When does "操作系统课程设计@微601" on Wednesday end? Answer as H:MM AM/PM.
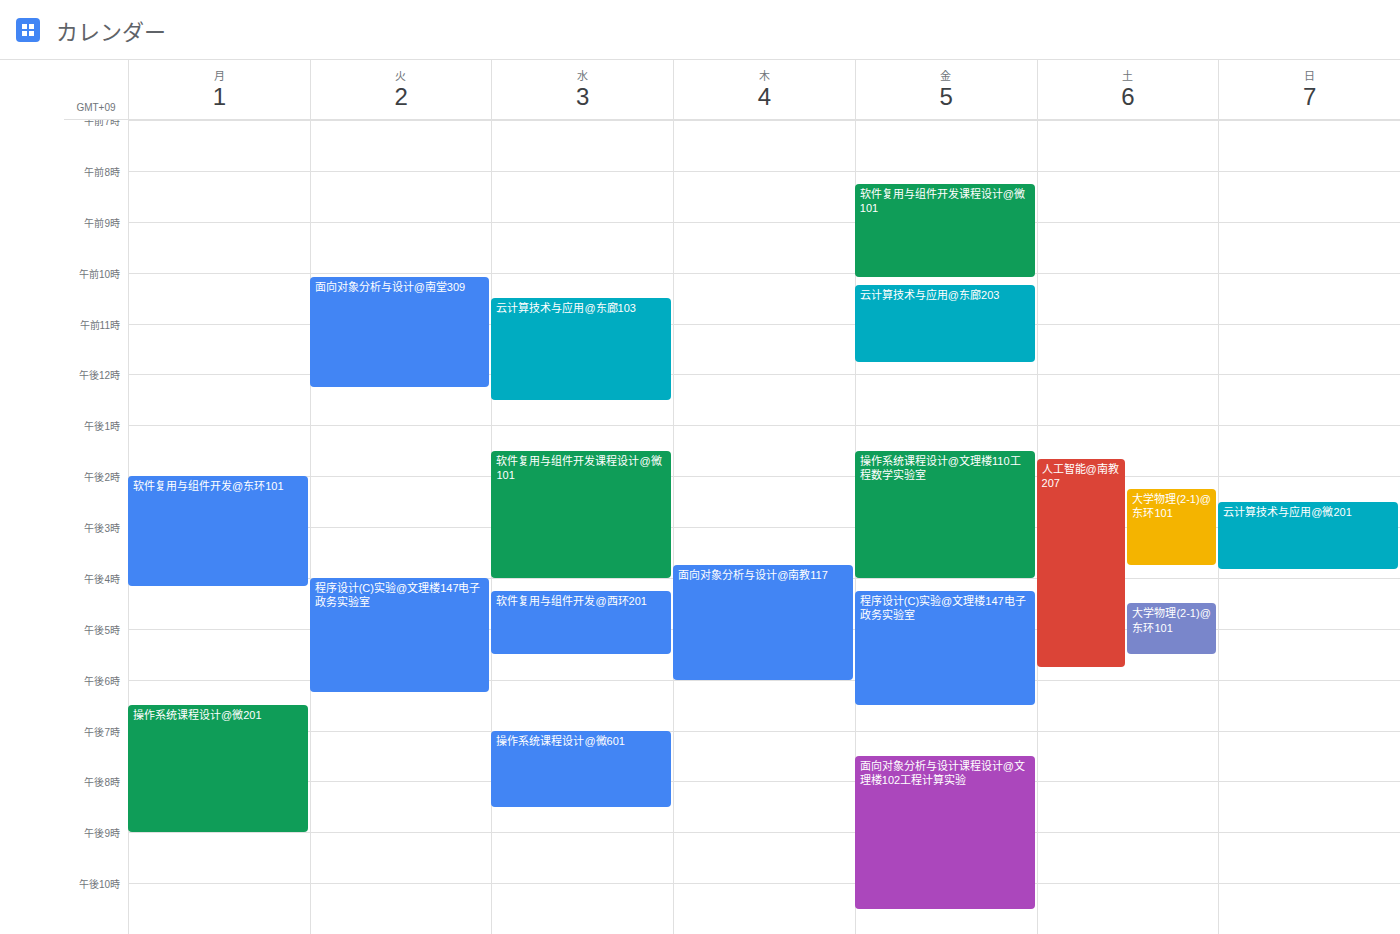
8:30 PM